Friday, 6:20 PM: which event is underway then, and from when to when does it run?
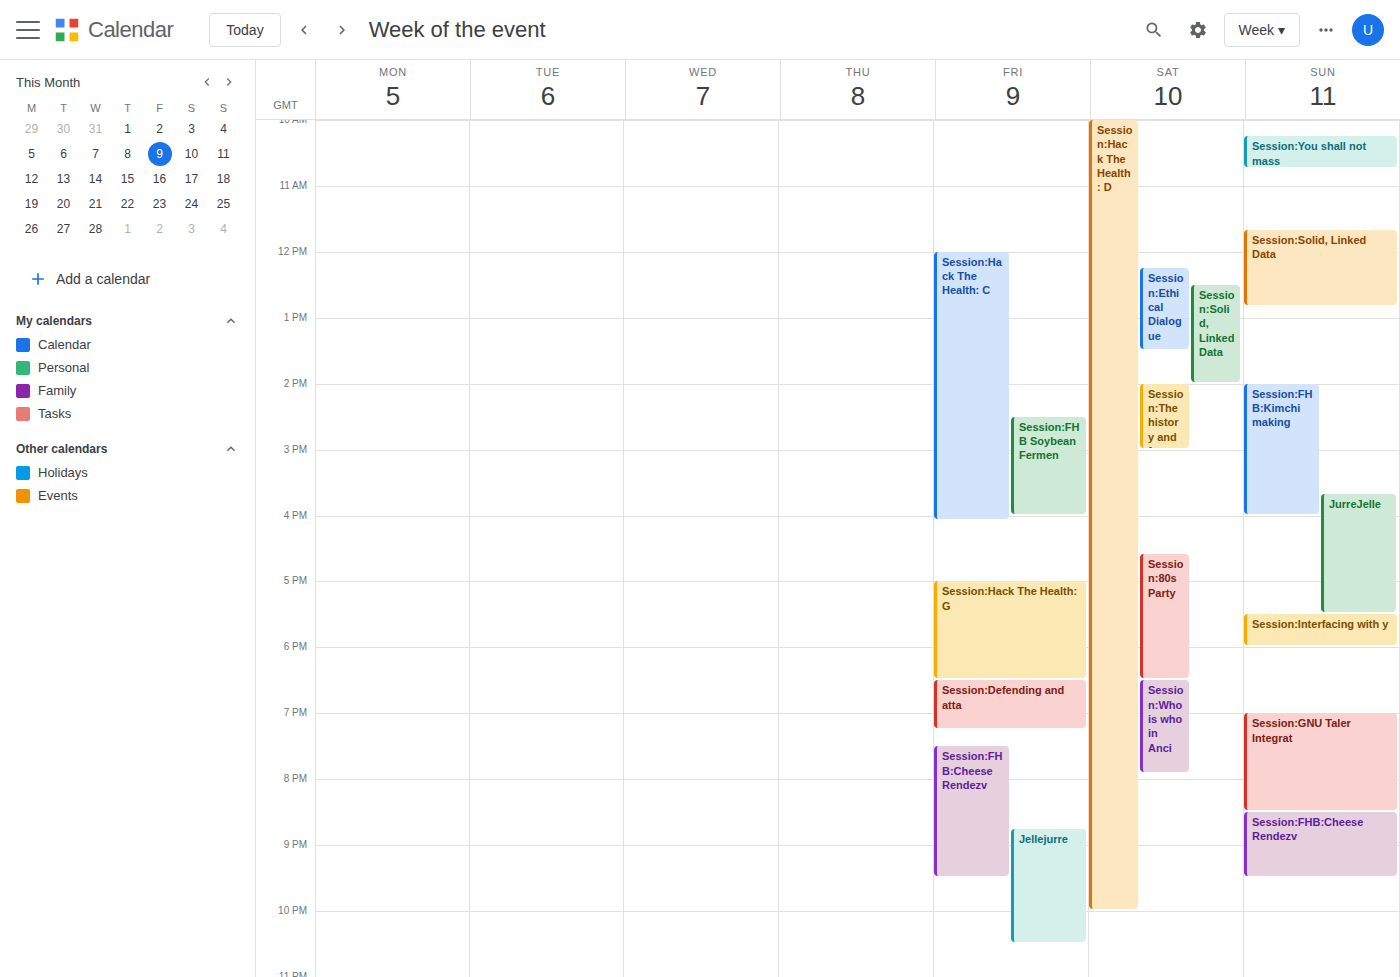
"Session:Hack The Health: G", 5:00 PM to 6:30 PM